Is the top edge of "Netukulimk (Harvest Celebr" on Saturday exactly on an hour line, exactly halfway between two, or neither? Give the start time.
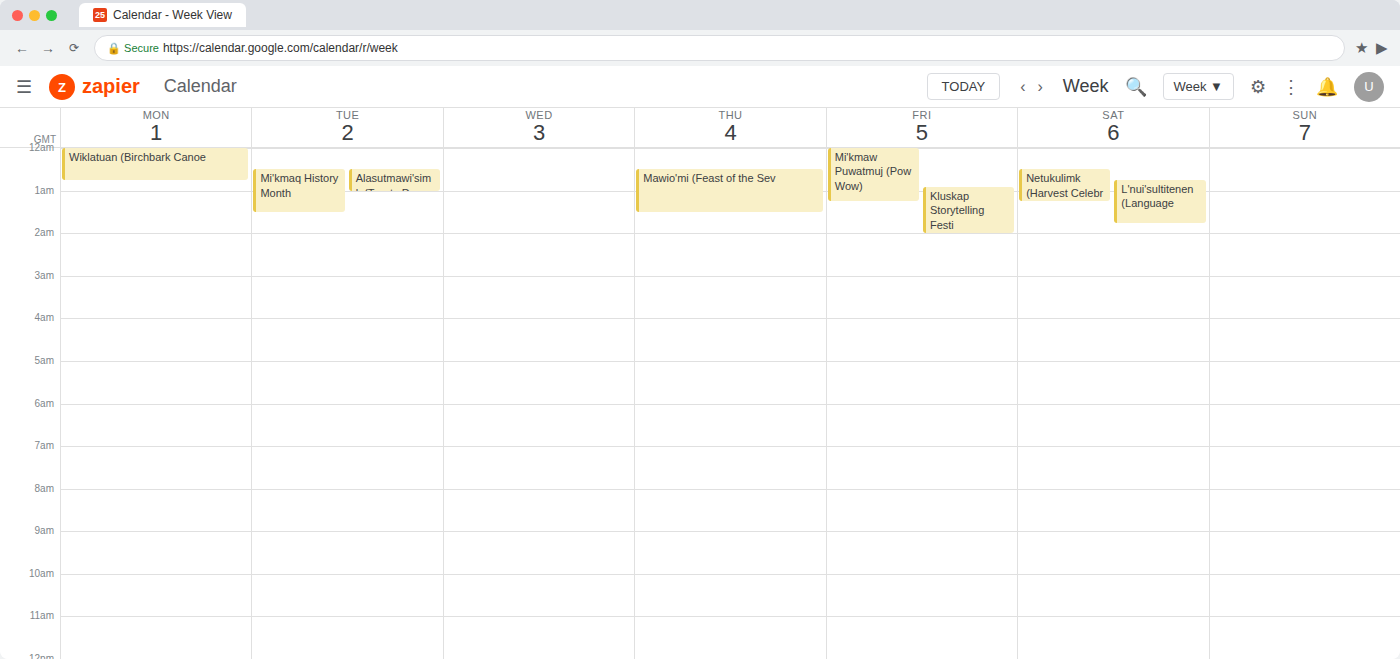
00:30 -- halfway between the 00:00 and 01:00 lines.